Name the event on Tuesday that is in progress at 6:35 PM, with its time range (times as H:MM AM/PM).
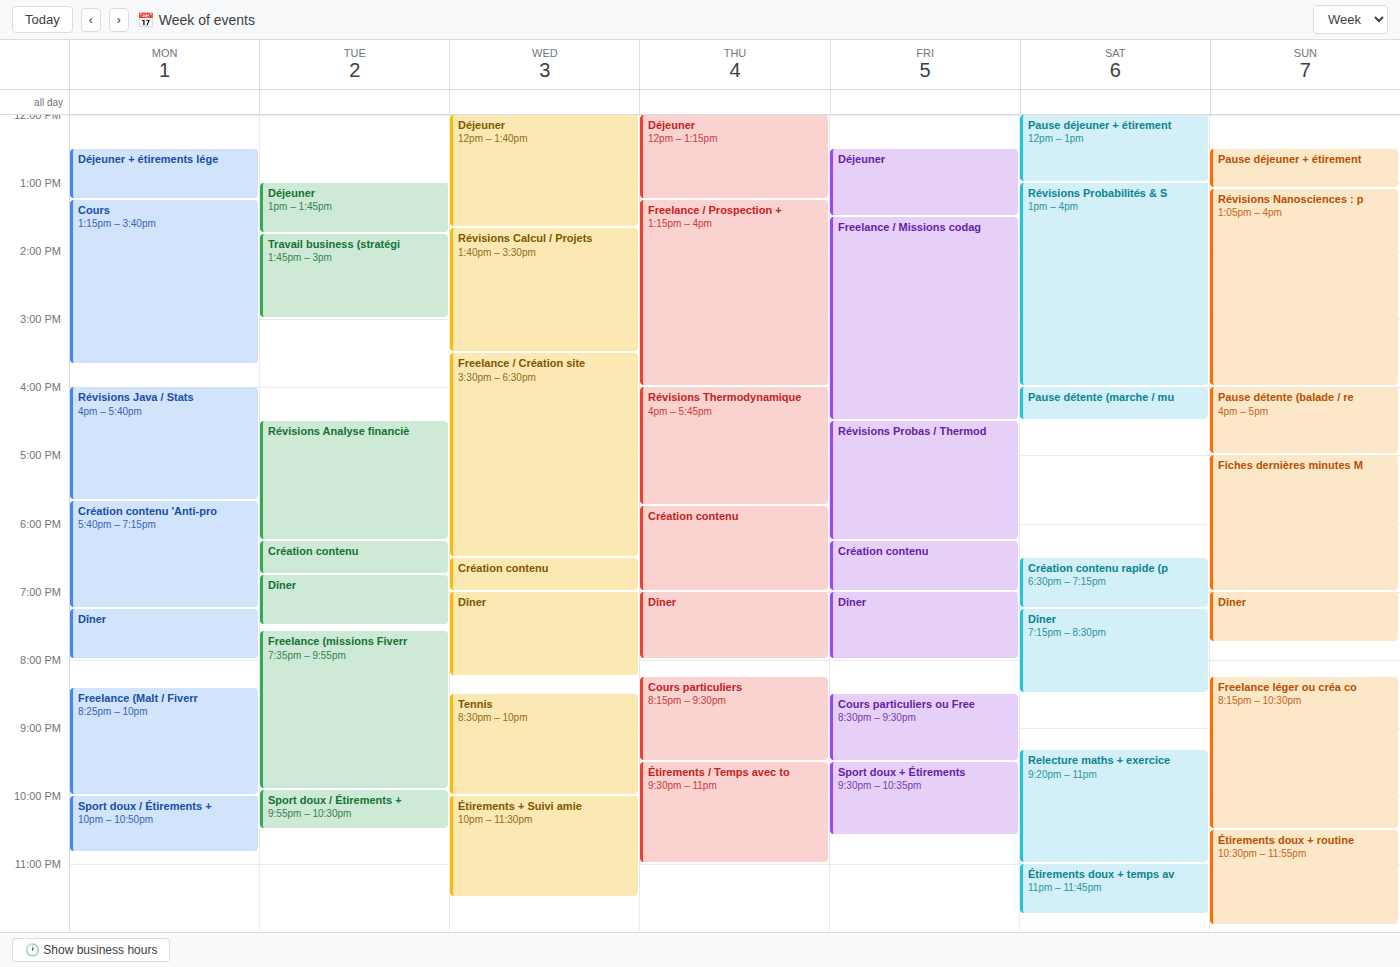
"Création contenu", 6:15 PM to 6:45 PM